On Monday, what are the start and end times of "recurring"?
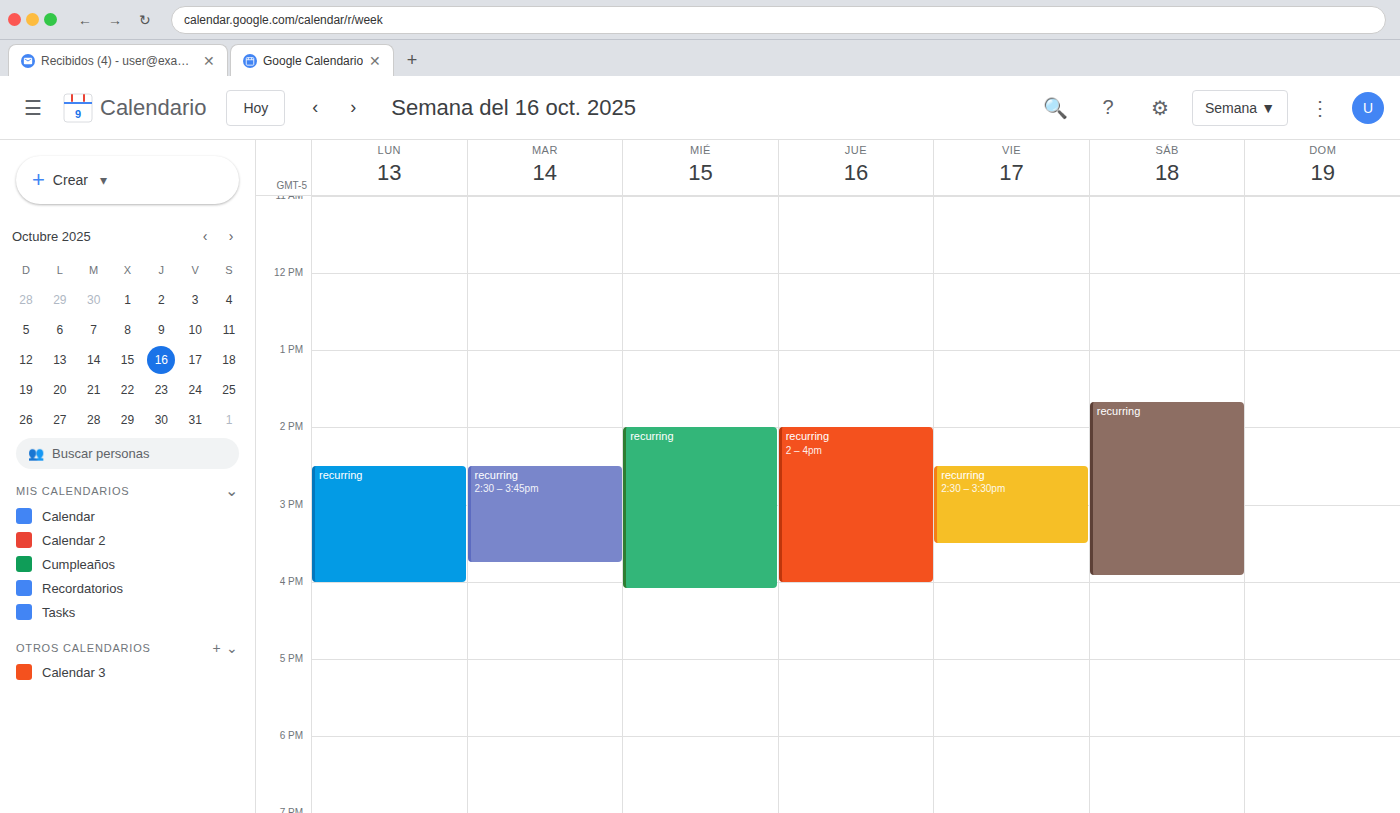
2:30 PM to 4:00 PM